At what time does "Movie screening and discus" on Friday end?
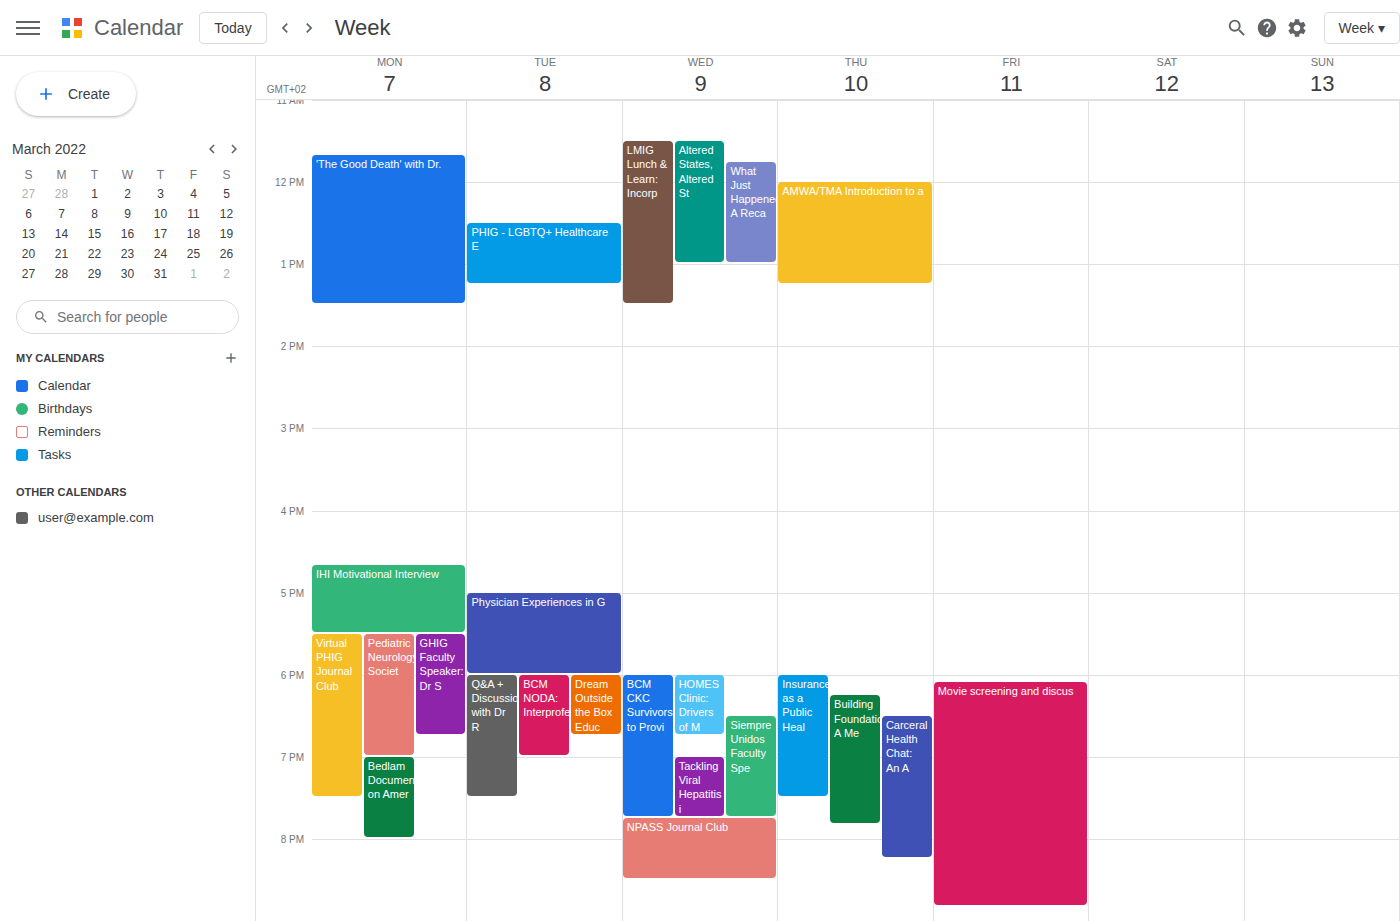
8:50 PM